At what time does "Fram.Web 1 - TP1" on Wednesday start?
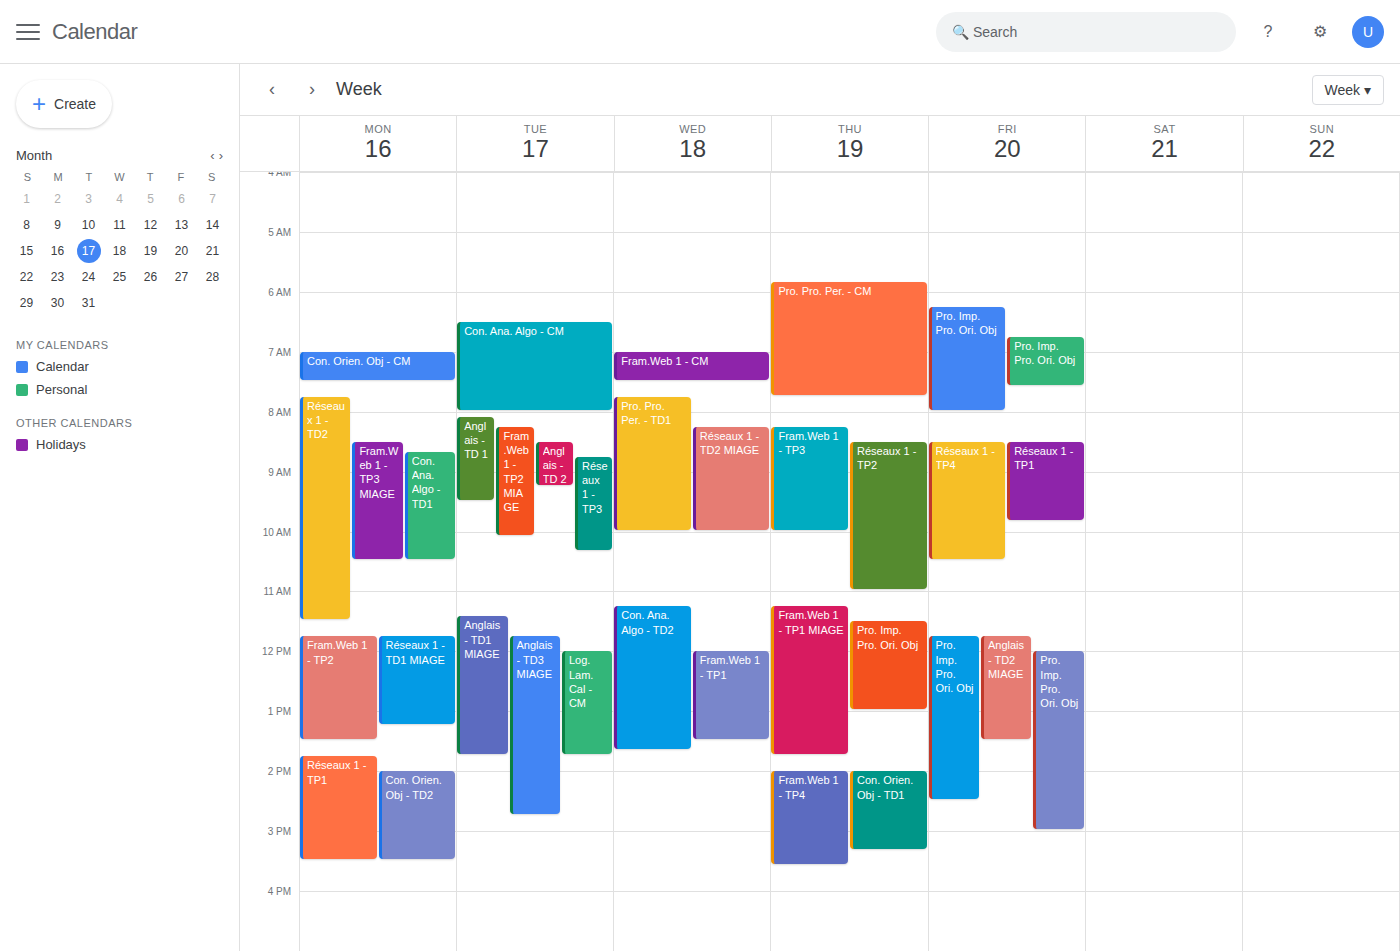
12:00 PM